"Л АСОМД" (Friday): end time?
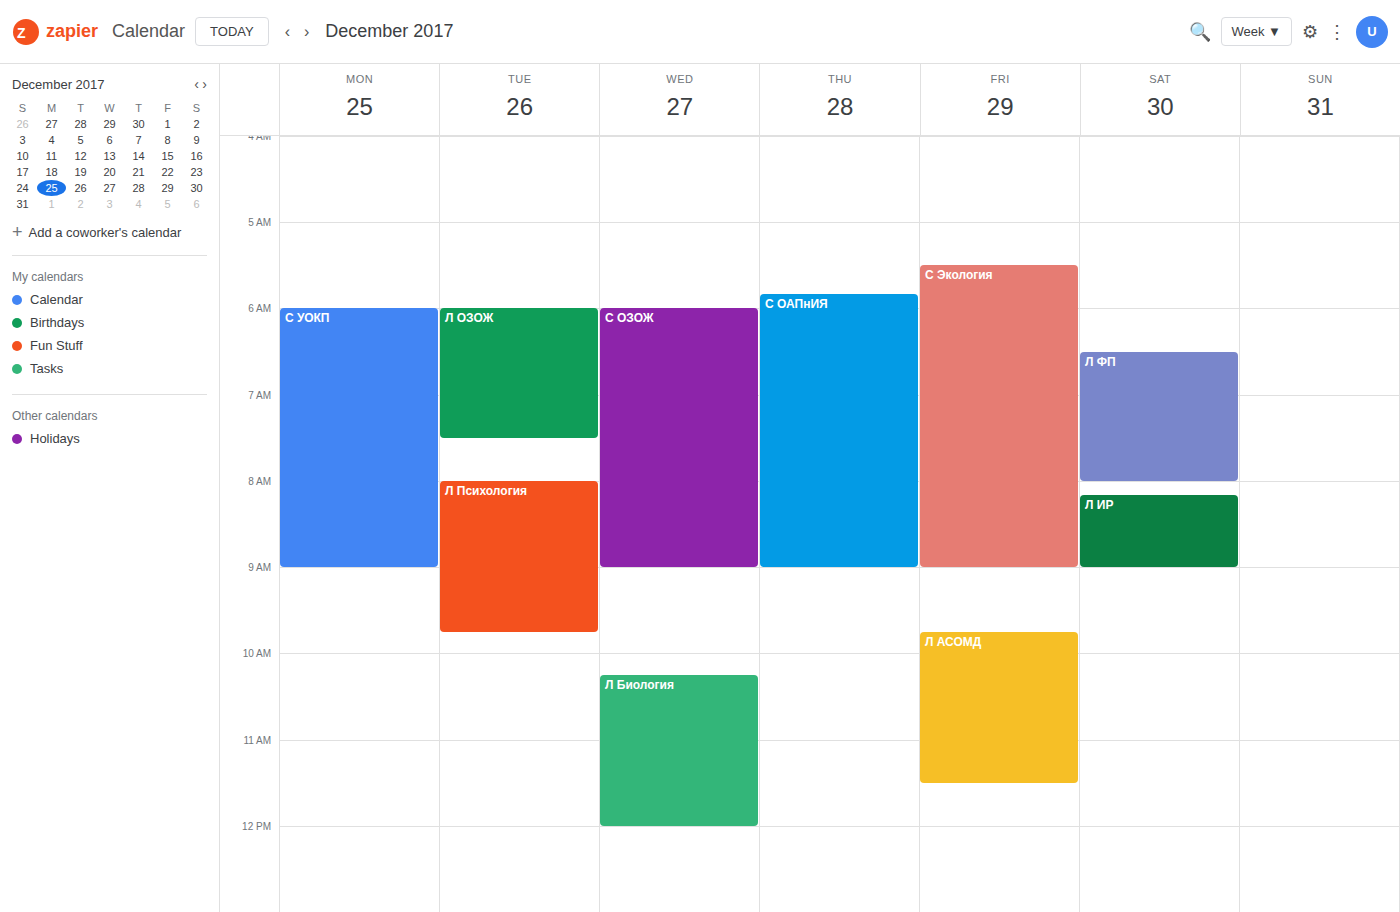
11:30